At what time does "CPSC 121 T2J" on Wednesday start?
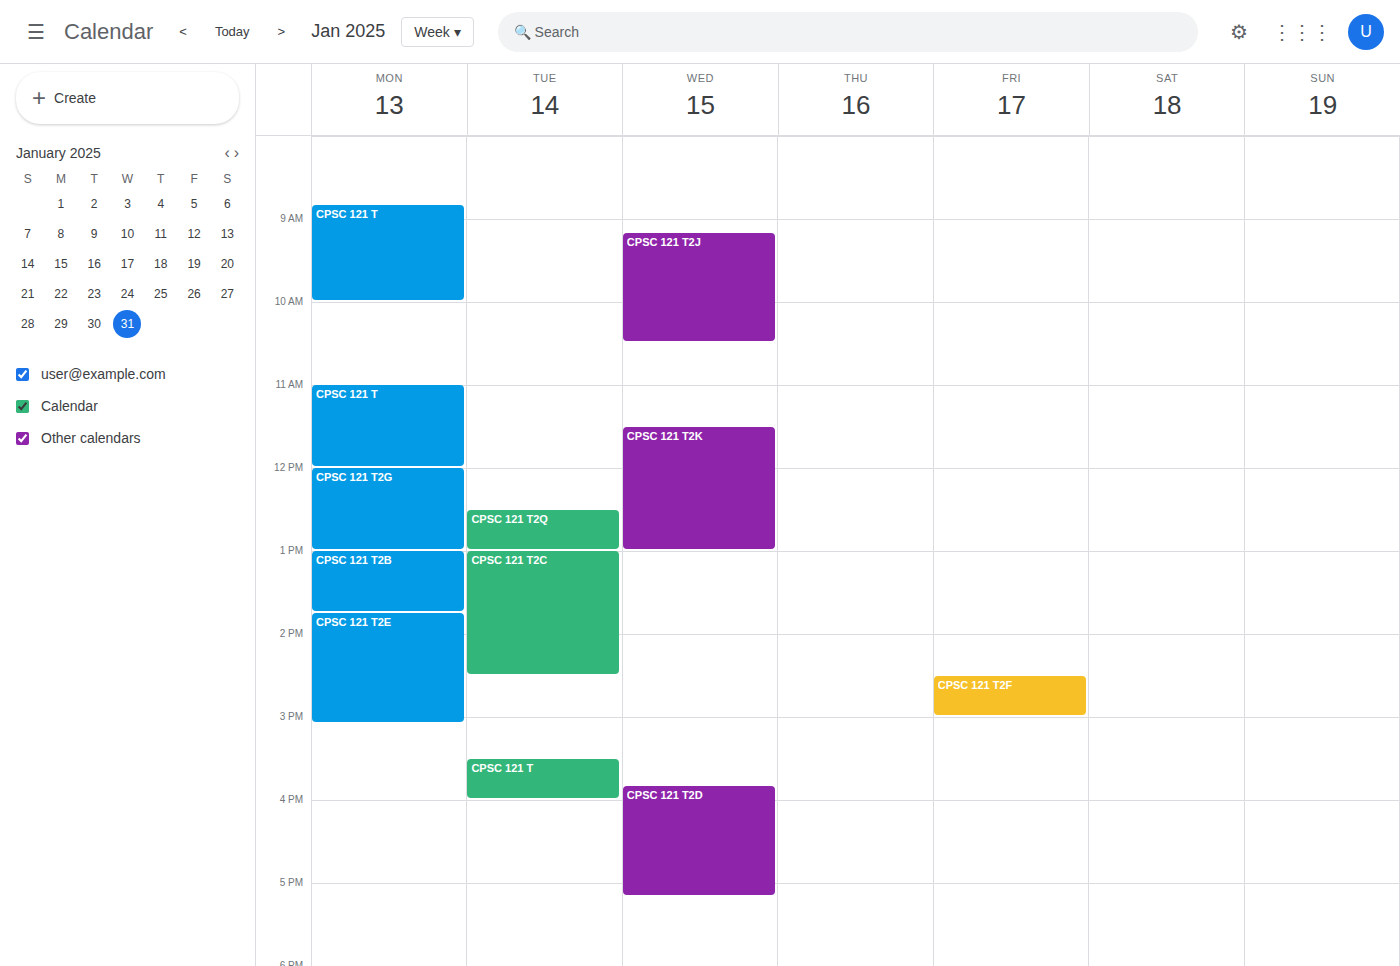
9:10 AM